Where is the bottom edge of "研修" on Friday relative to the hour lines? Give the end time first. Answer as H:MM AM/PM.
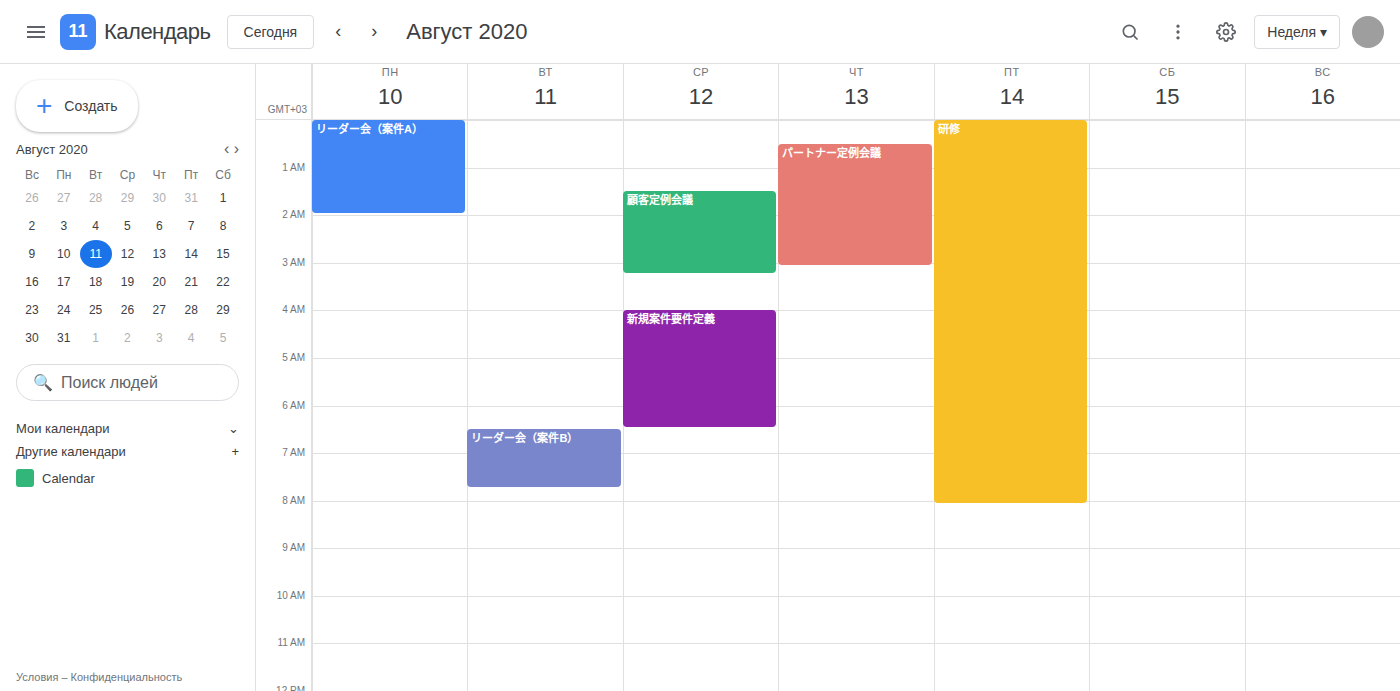
8:05 AM -- neither: 5 minutes below the 8 AM line and 55 minutes above the 9 AM line.